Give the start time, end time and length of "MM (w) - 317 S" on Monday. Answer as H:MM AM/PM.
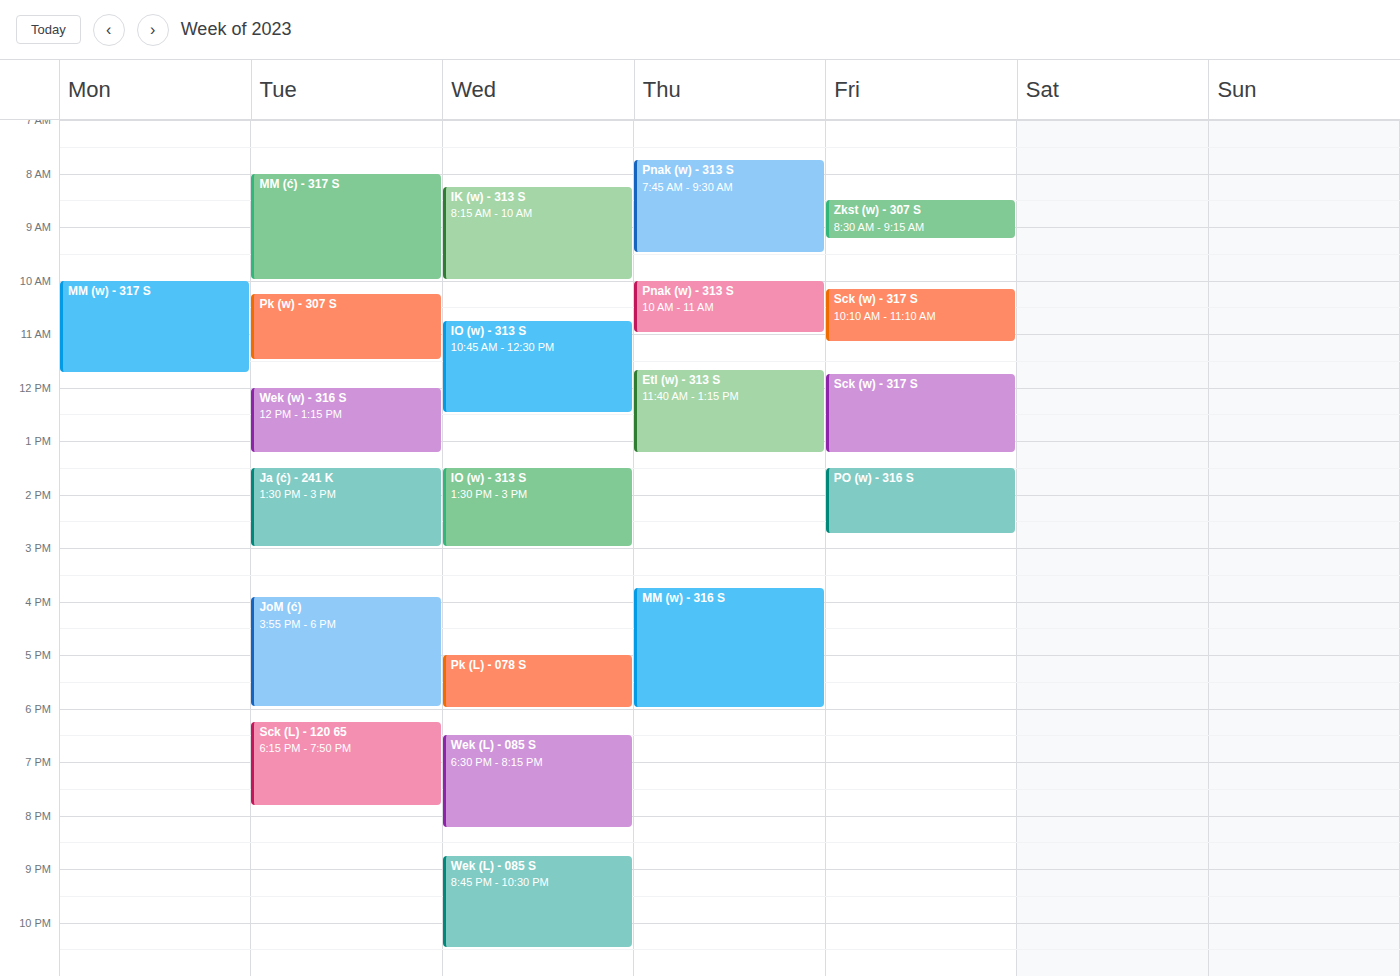
10:00 AM to 11:45 AM, 1 hour 45 minutes